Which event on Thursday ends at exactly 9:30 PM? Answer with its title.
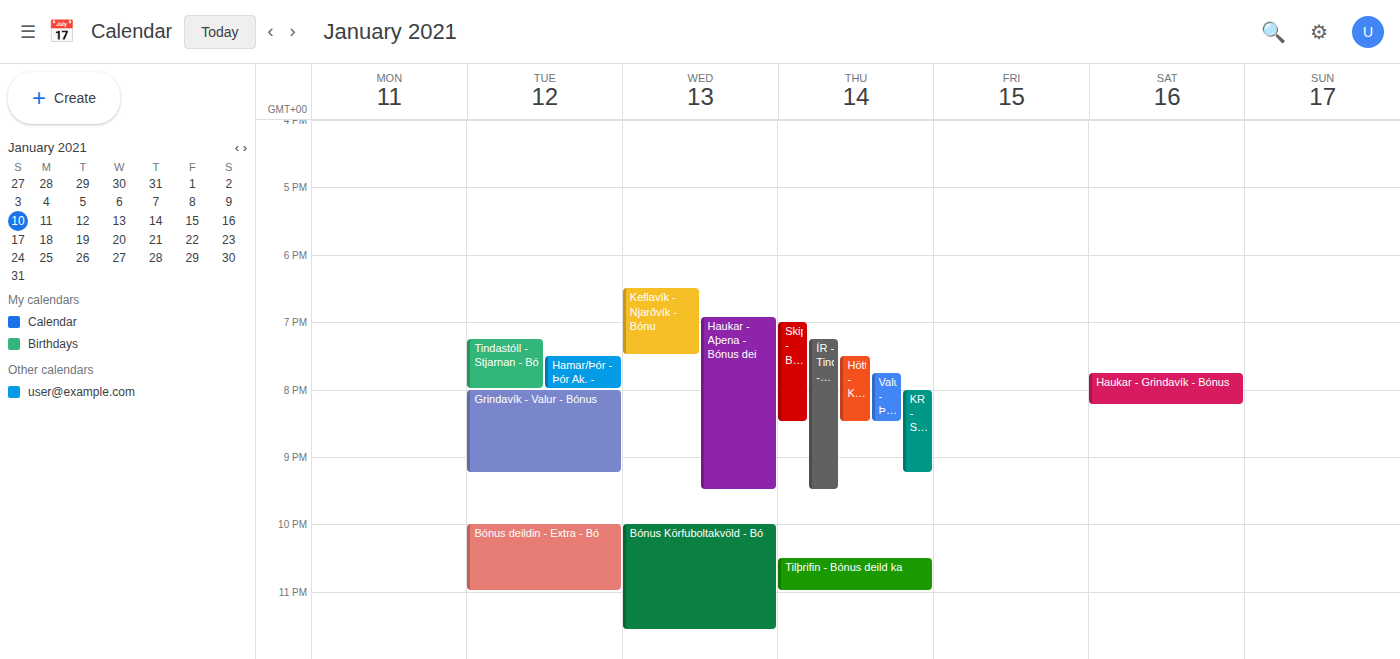
"ÍR - Tindastóll - Bónus de"